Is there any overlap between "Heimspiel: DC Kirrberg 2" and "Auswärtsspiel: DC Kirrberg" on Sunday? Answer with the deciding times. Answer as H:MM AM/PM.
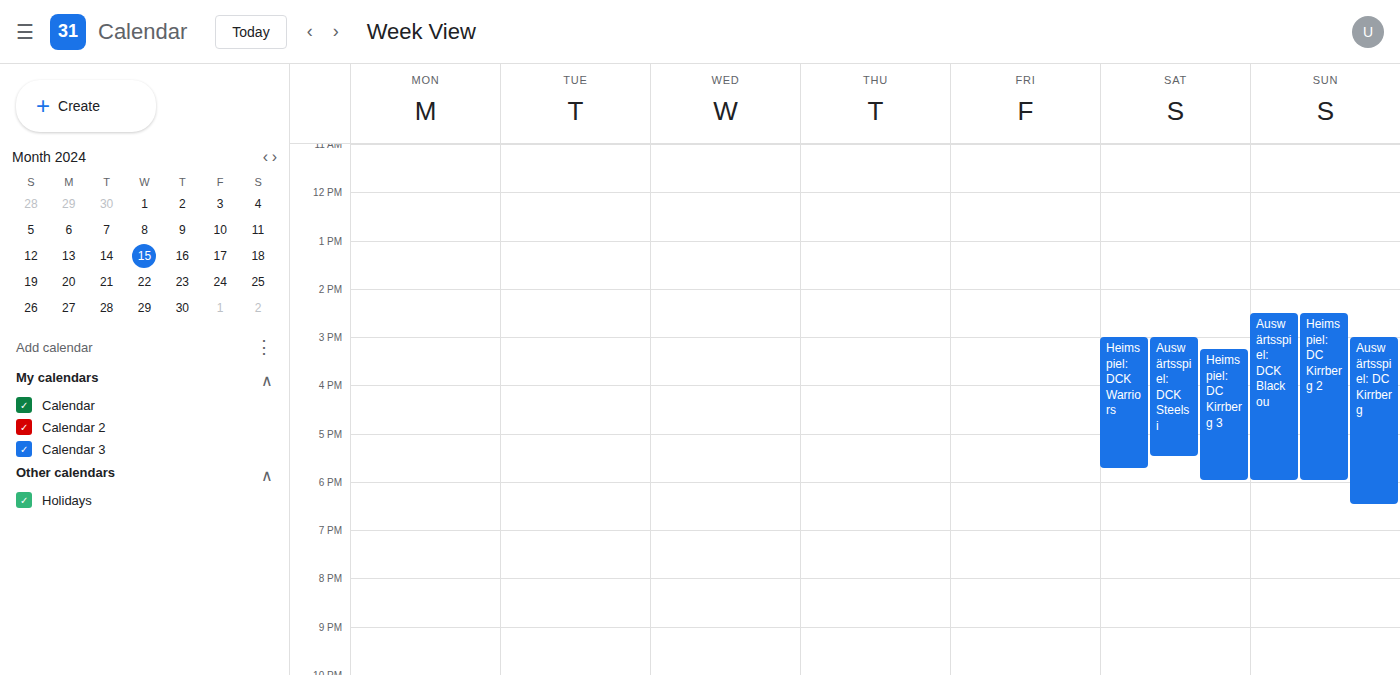
"Auswärtsspiel: DC Kirrberg" starts at 3:00 PM, before "Heimspiel: DC Kirrberg 2" ends at 6:00 PM -- they overlap.